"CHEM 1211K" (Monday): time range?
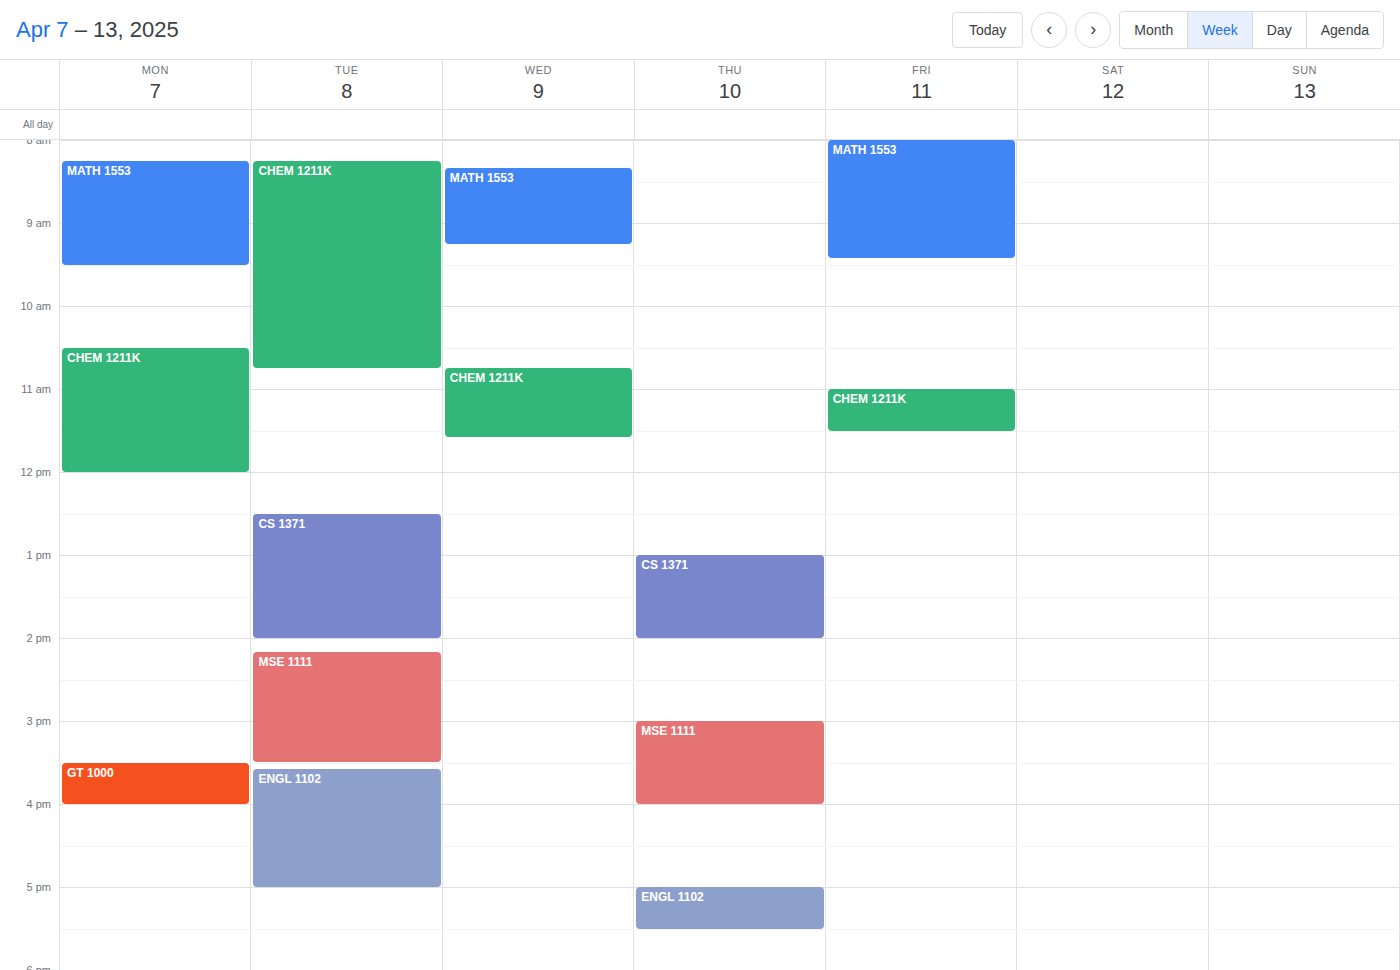
10:30 AM to 12:00 PM